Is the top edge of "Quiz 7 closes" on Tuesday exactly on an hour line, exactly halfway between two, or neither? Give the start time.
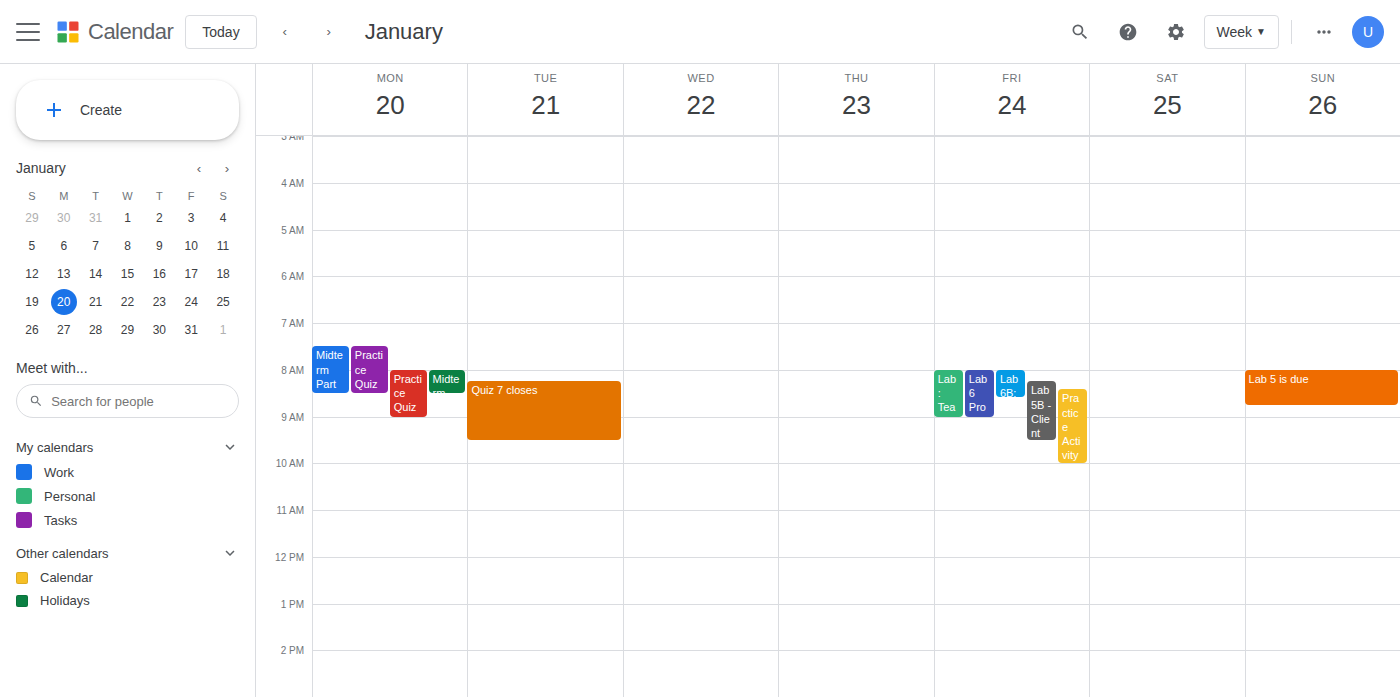
08:15 -- neither: a quarter of the way from the 08:00 line to the 09:00 line.